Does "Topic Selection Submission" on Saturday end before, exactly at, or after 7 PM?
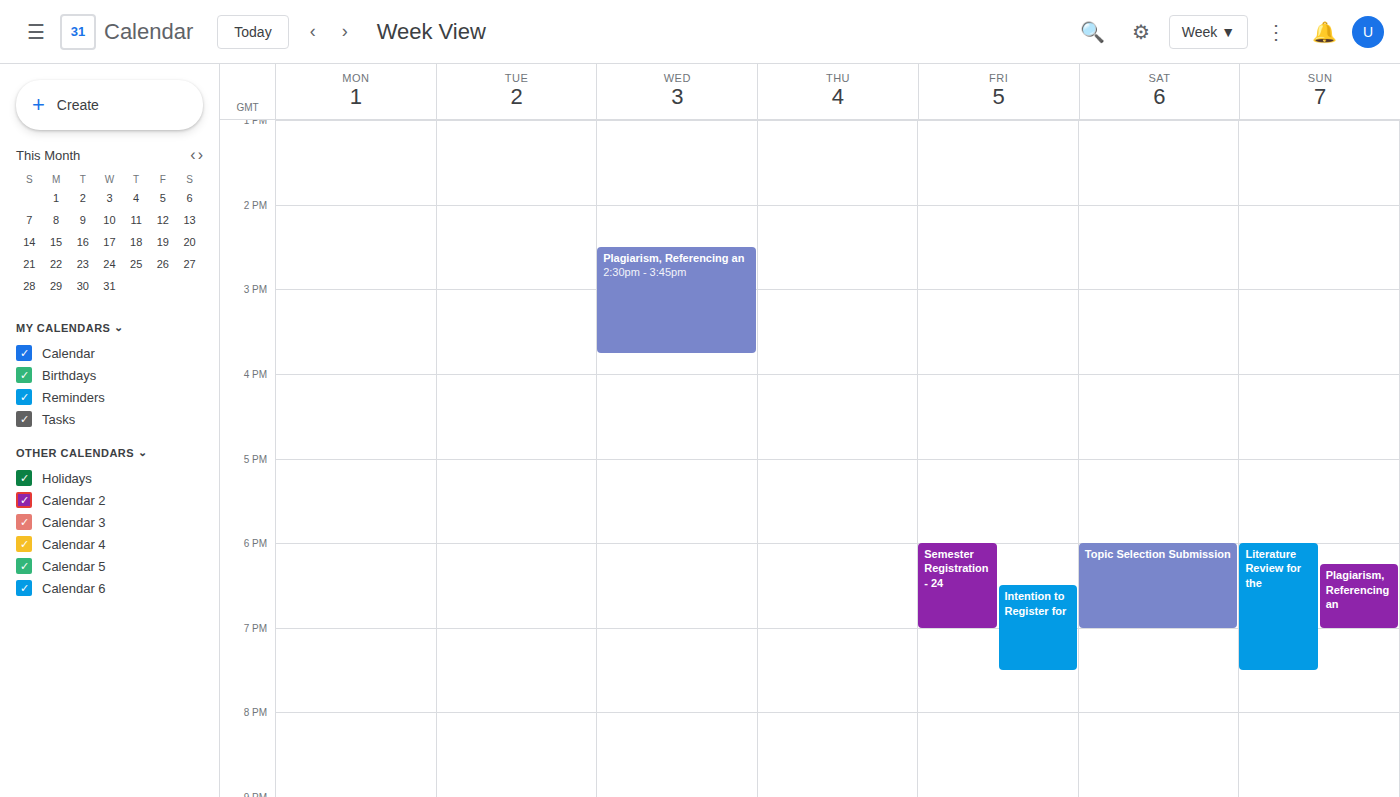
7:00 PM -- exactly at 7 PM, on the 7 PM line.